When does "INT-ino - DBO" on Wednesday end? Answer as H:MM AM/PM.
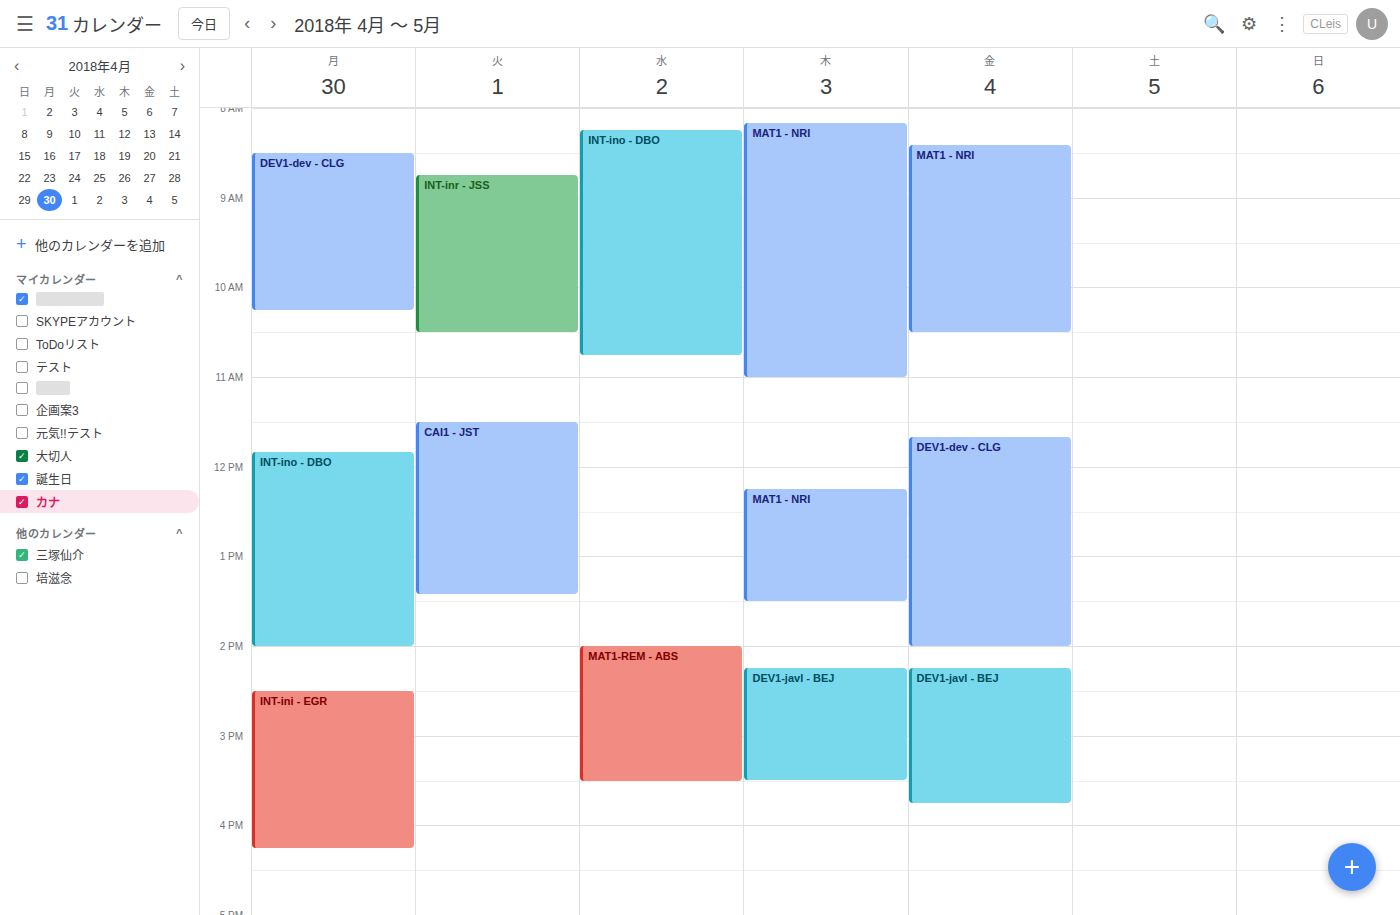
10:45 AM